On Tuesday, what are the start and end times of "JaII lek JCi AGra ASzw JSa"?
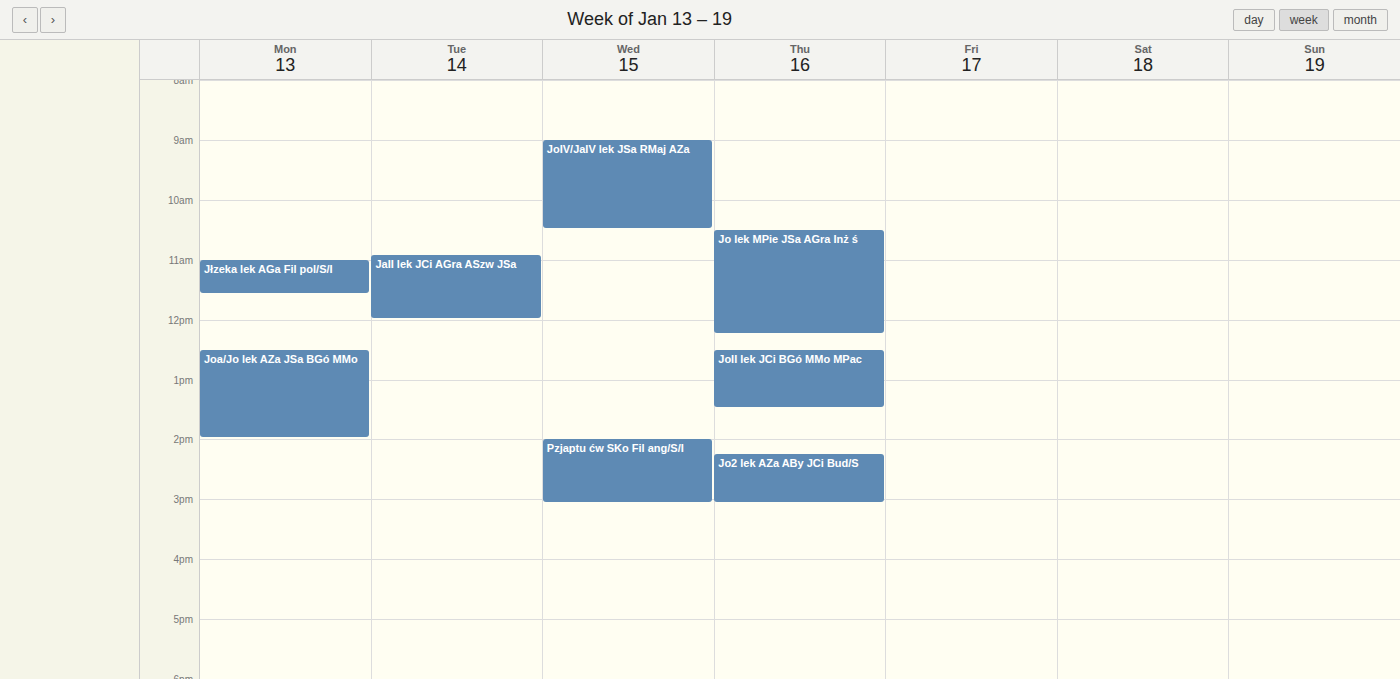
10:55 AM to 12:00 PM